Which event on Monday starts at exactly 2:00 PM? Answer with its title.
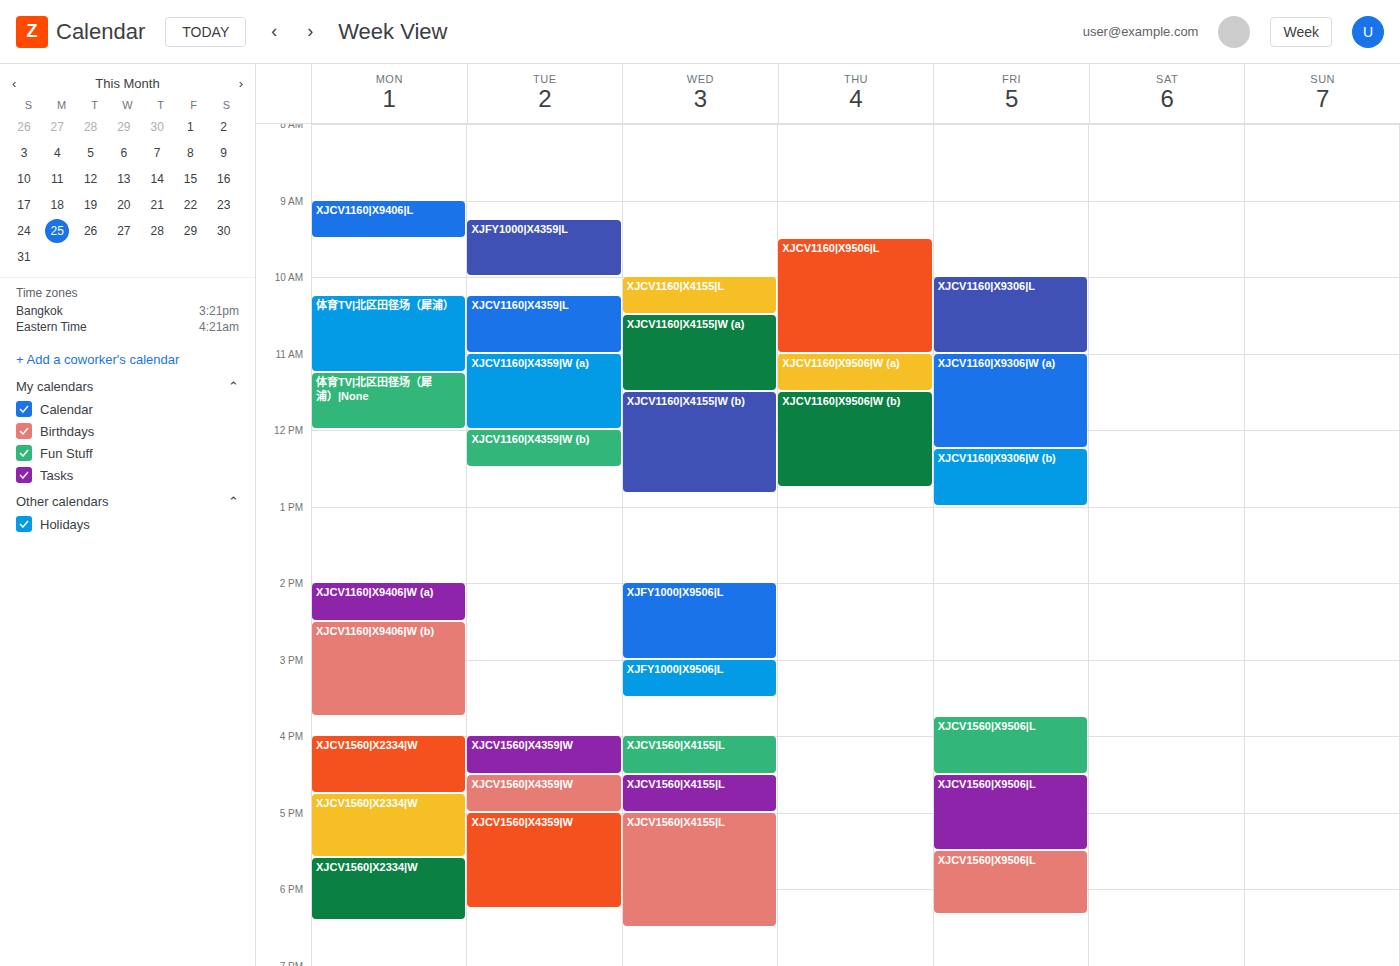
"XJCV1160|X9406|W (a)"